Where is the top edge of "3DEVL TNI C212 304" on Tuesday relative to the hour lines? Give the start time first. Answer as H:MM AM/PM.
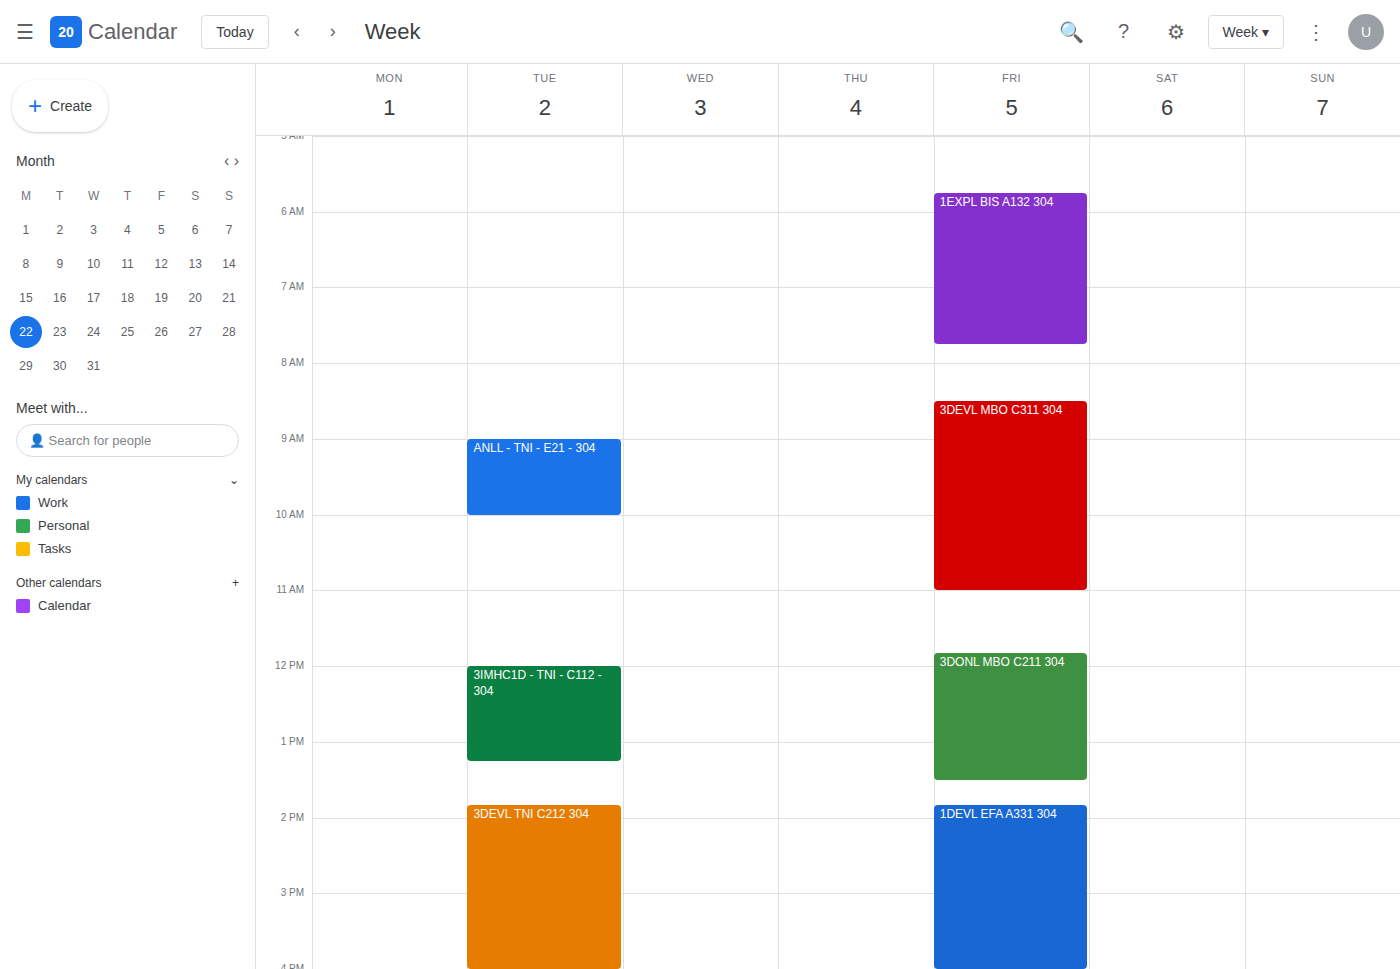
1:50 PM -- neither: 50 minutes below the 1 PM line and 10 minutes above the 2 PM line.